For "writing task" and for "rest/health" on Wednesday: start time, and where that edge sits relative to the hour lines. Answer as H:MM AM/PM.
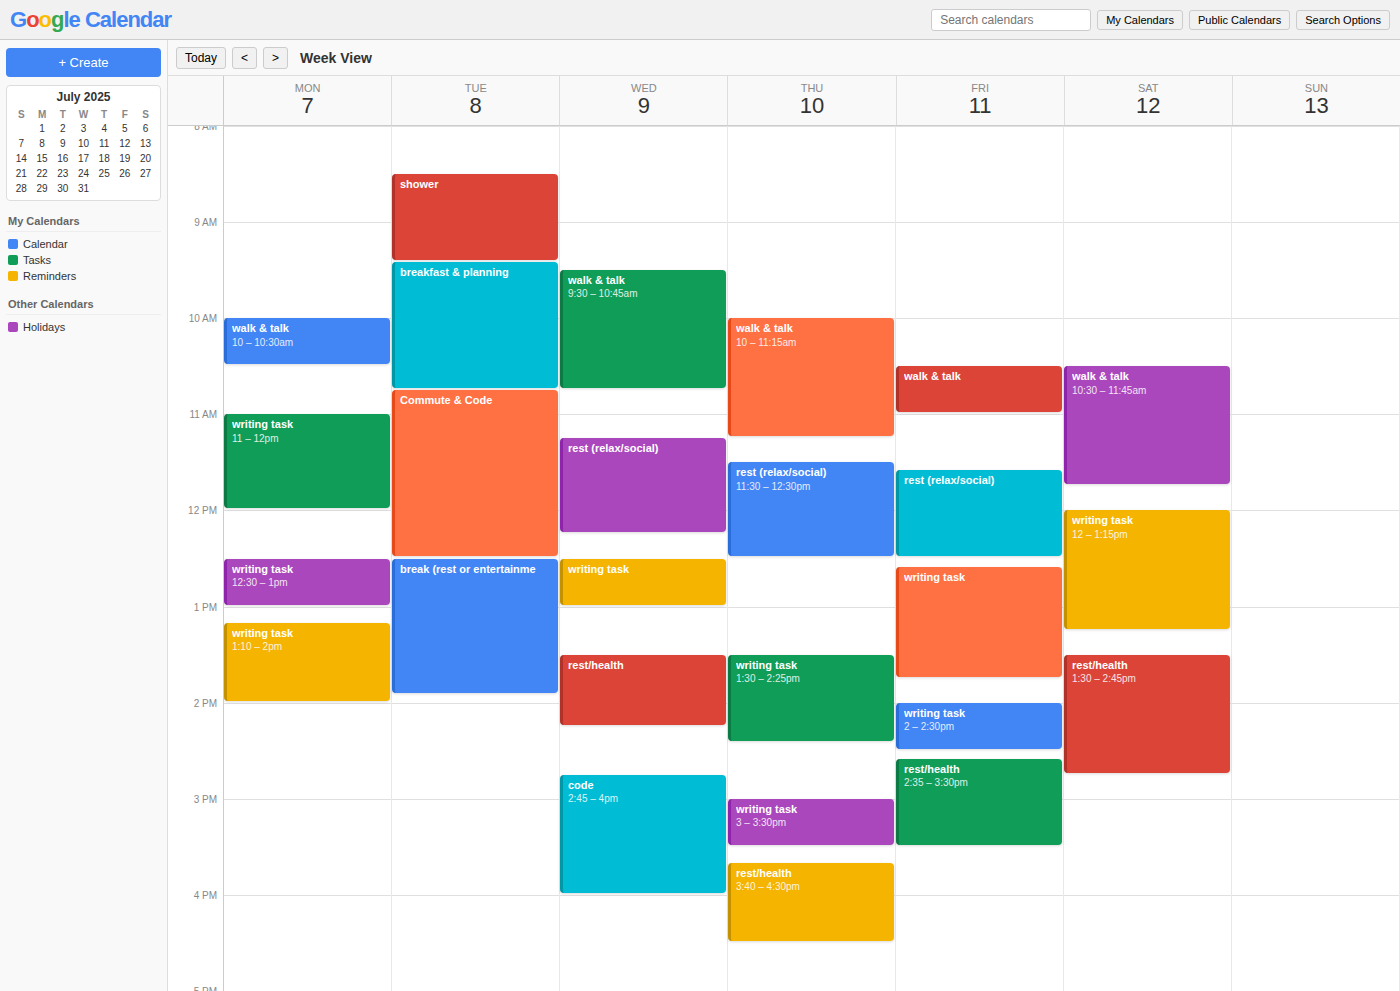
"writing task": 12:30 PM, halfway between the 12 PM and 1 PM lines. "rest/health": 1:30 PM, halfway between the 1 PM and 2 PM lines.